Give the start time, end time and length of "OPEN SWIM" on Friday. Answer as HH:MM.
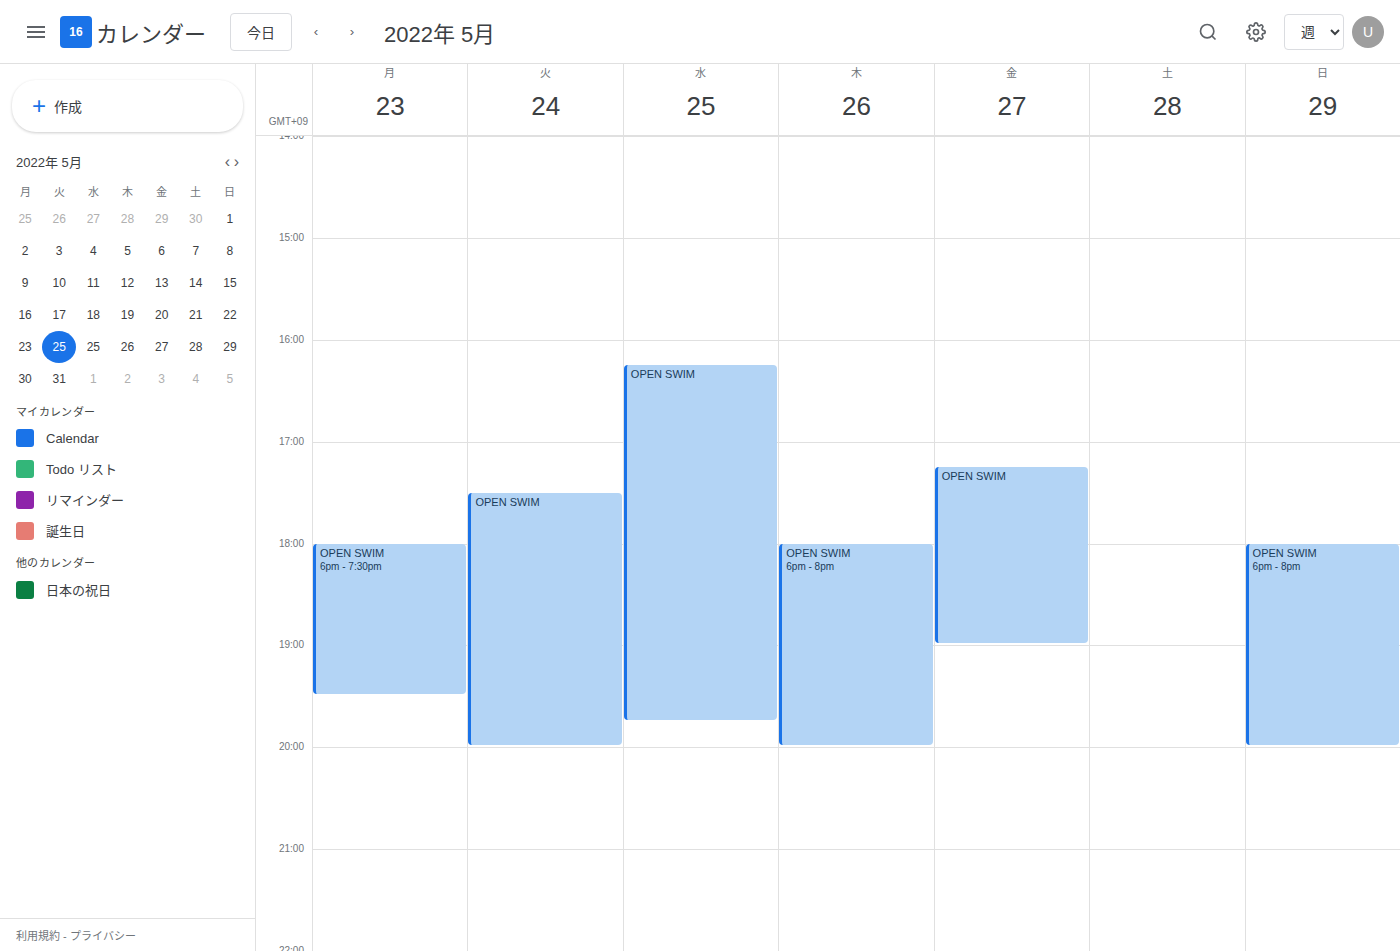
17:15 to 19:00, 1 hour 45 minutes